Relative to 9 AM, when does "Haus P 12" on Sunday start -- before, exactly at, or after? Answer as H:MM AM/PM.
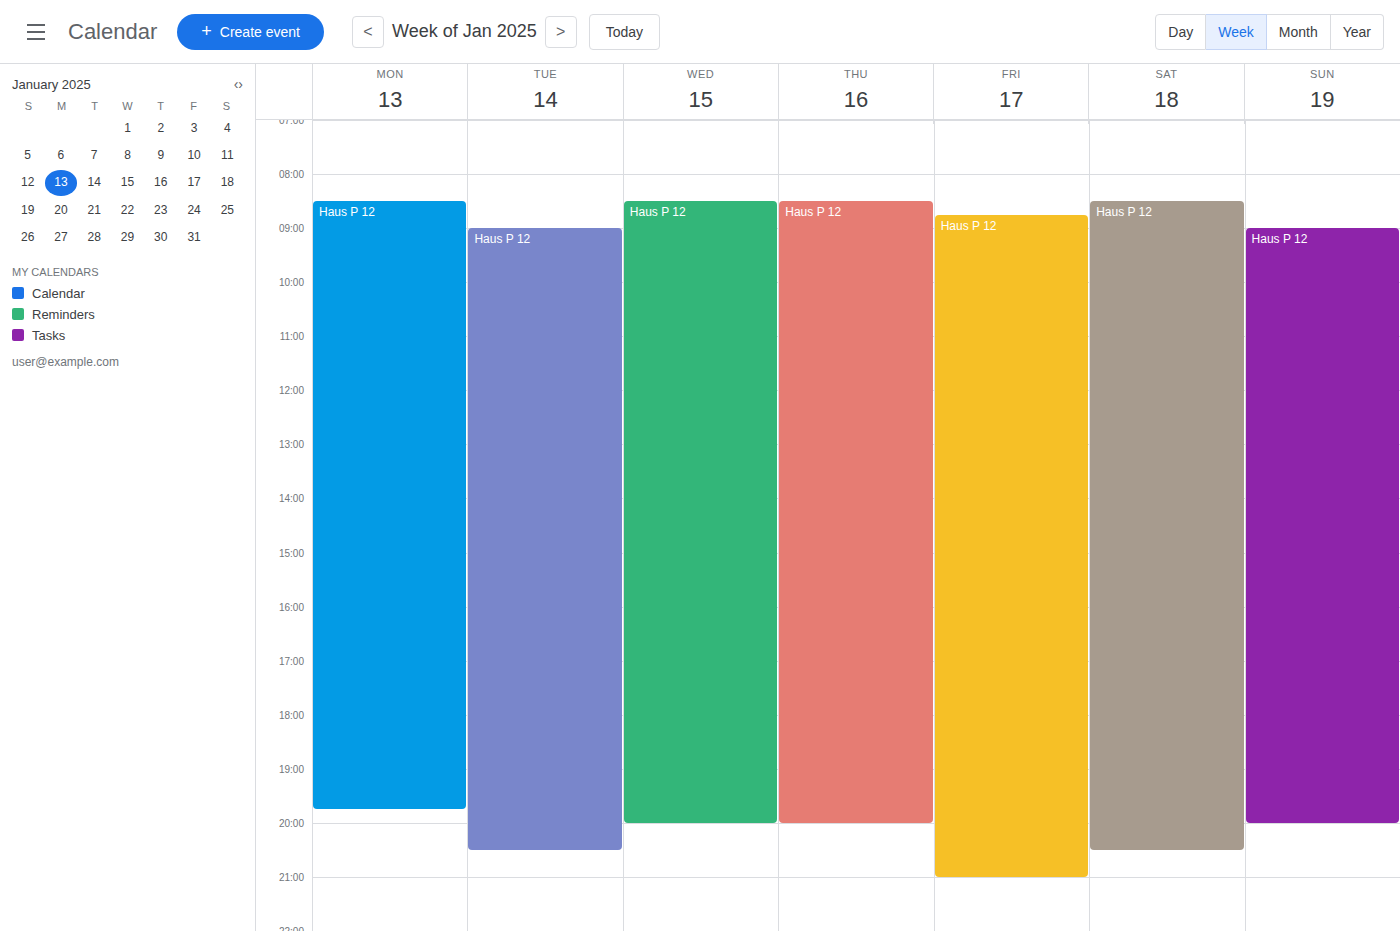
9:00 AM -- exactly at 9 AM, on the 9 AM line.